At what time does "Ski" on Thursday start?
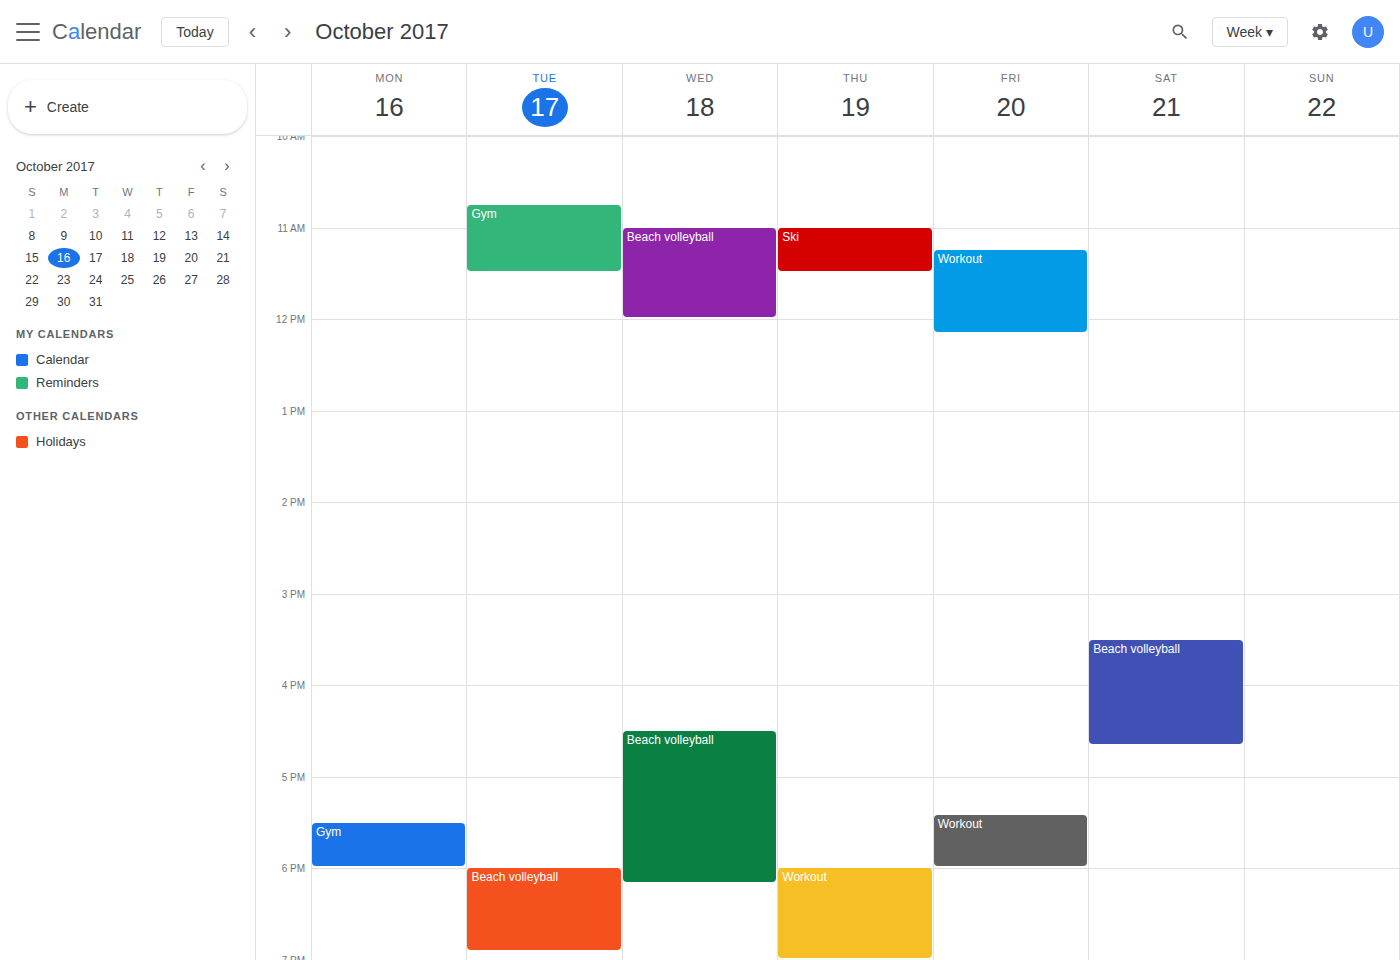
11:00 AM